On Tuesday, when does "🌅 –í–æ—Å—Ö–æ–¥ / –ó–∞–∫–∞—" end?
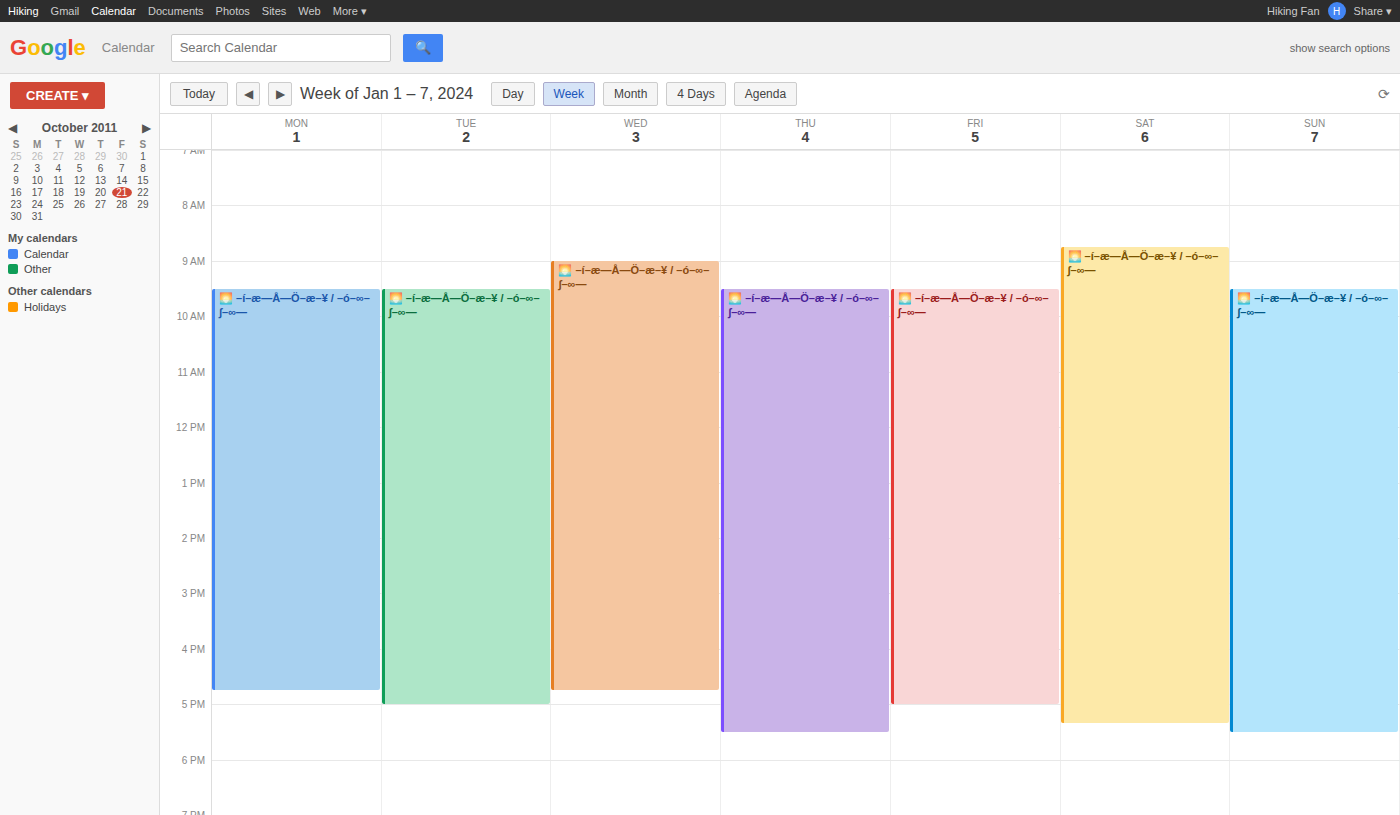
5:00 PM